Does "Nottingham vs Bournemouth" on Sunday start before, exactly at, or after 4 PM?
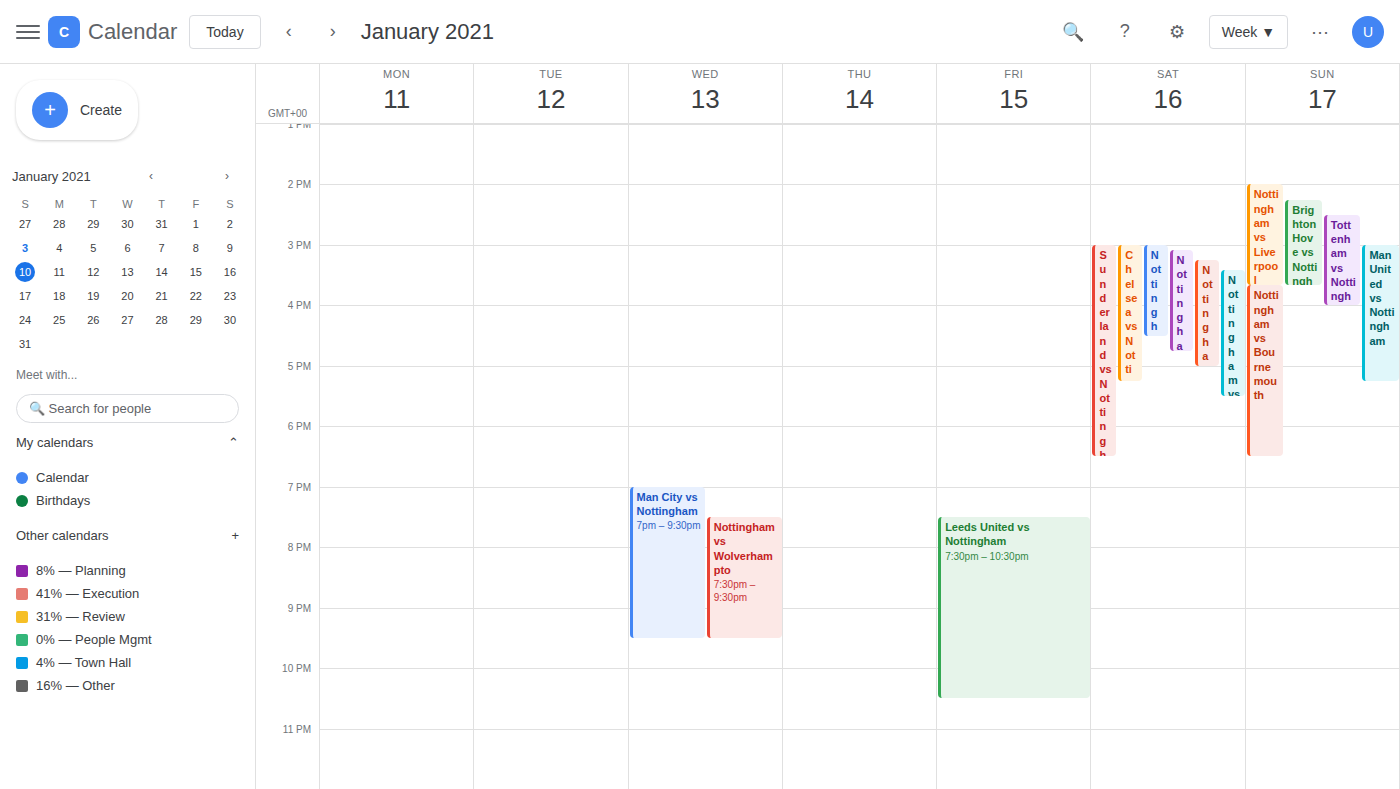
3:40 PM -- before 4 PM, 20 minutes above the 4 PM line.